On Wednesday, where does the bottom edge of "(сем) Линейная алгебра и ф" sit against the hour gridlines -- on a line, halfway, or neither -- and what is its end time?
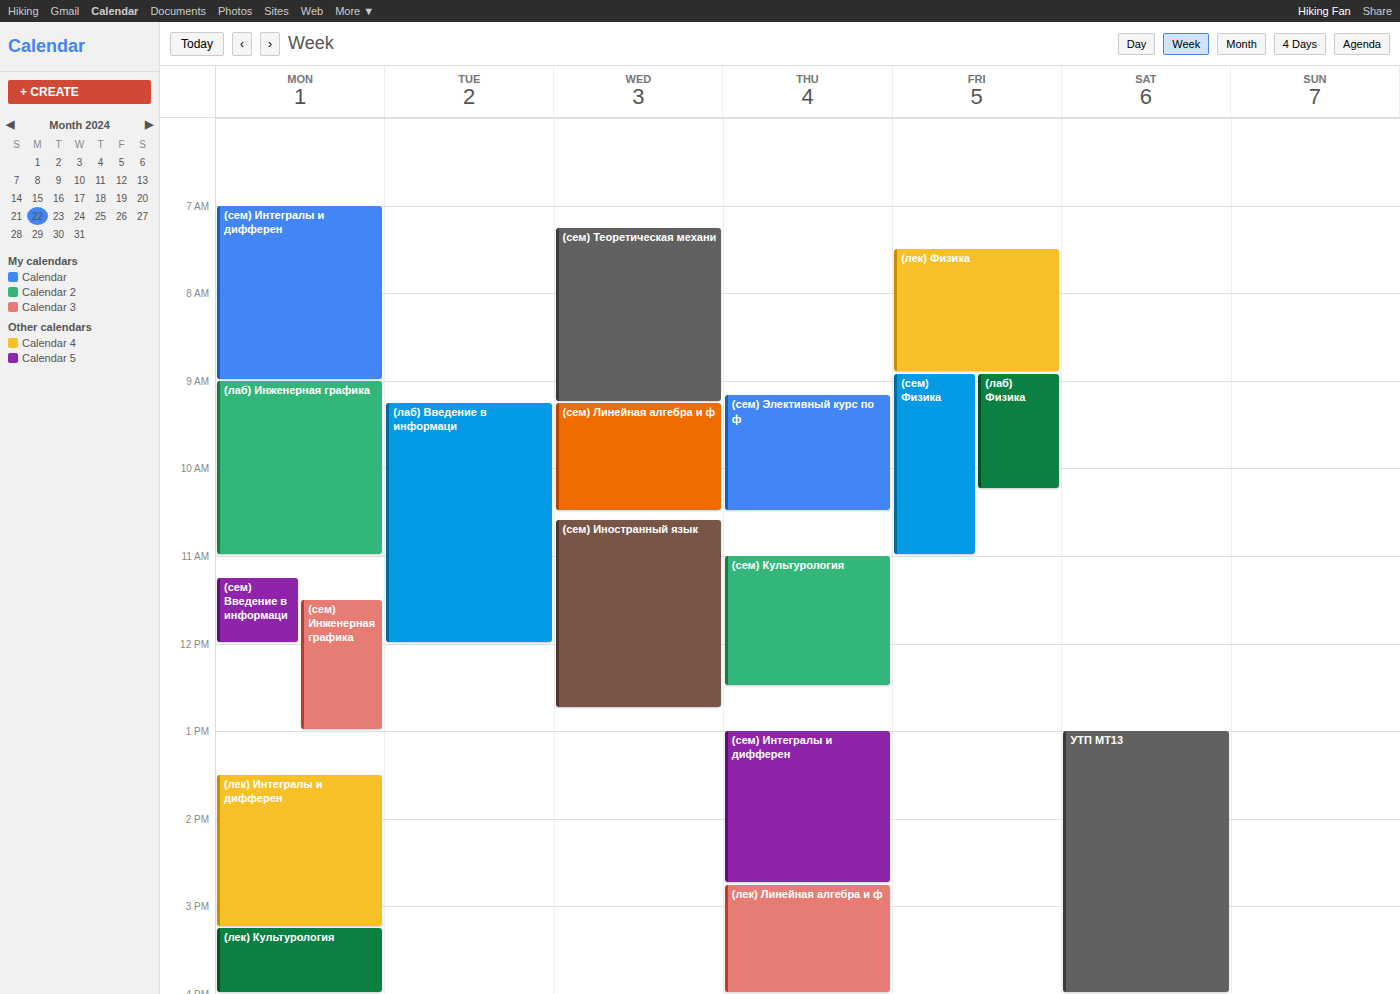
10:30 AM -- halfway between the 10 AM and 11 AM lines.